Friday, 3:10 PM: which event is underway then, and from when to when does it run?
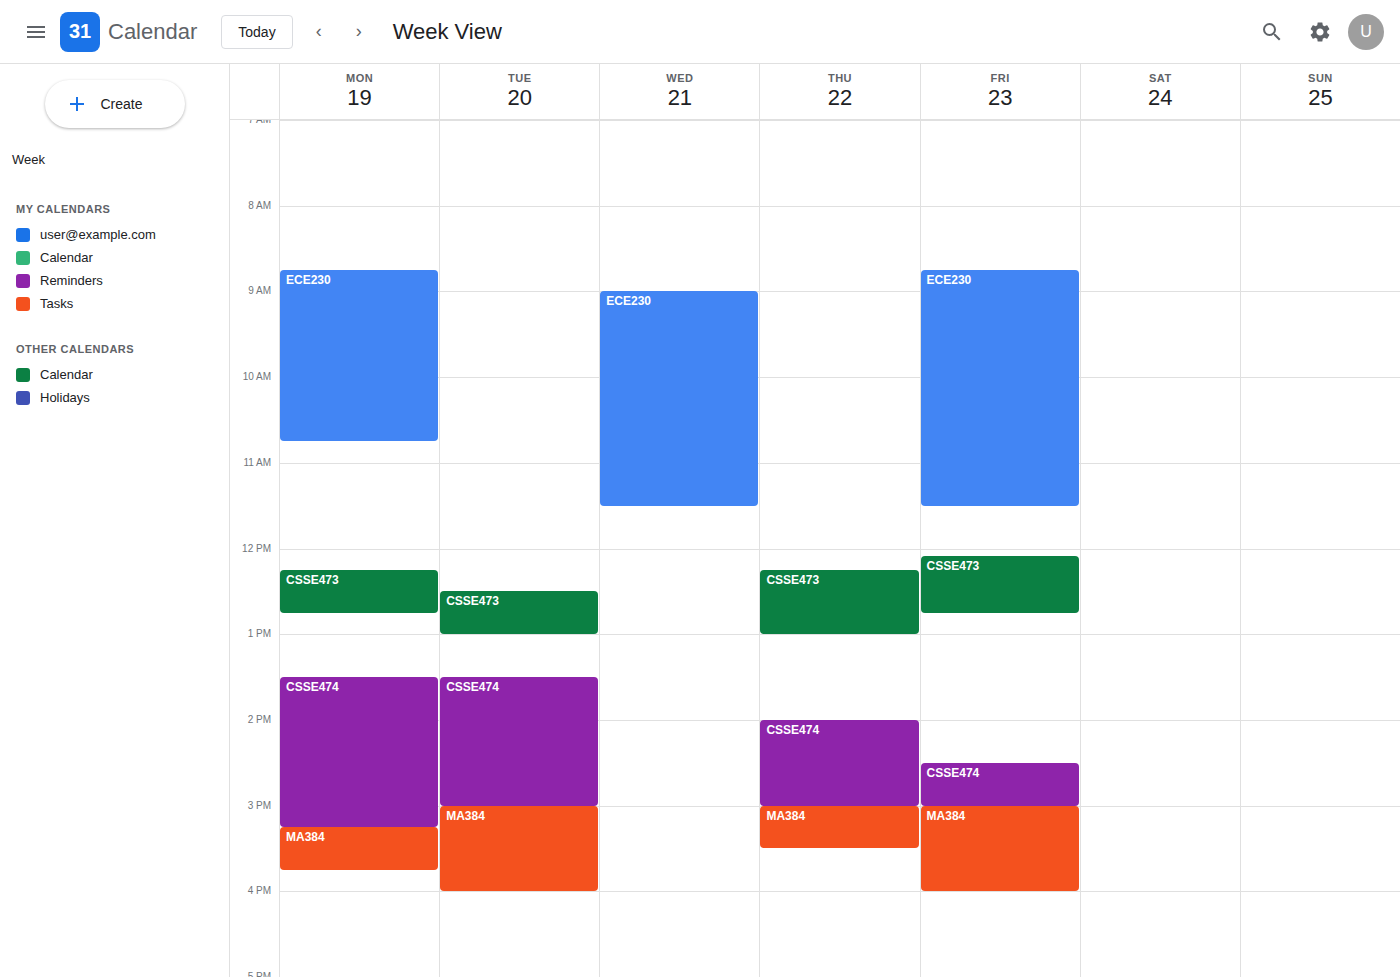
"MA384", 3:00 PM to 4:00 PM